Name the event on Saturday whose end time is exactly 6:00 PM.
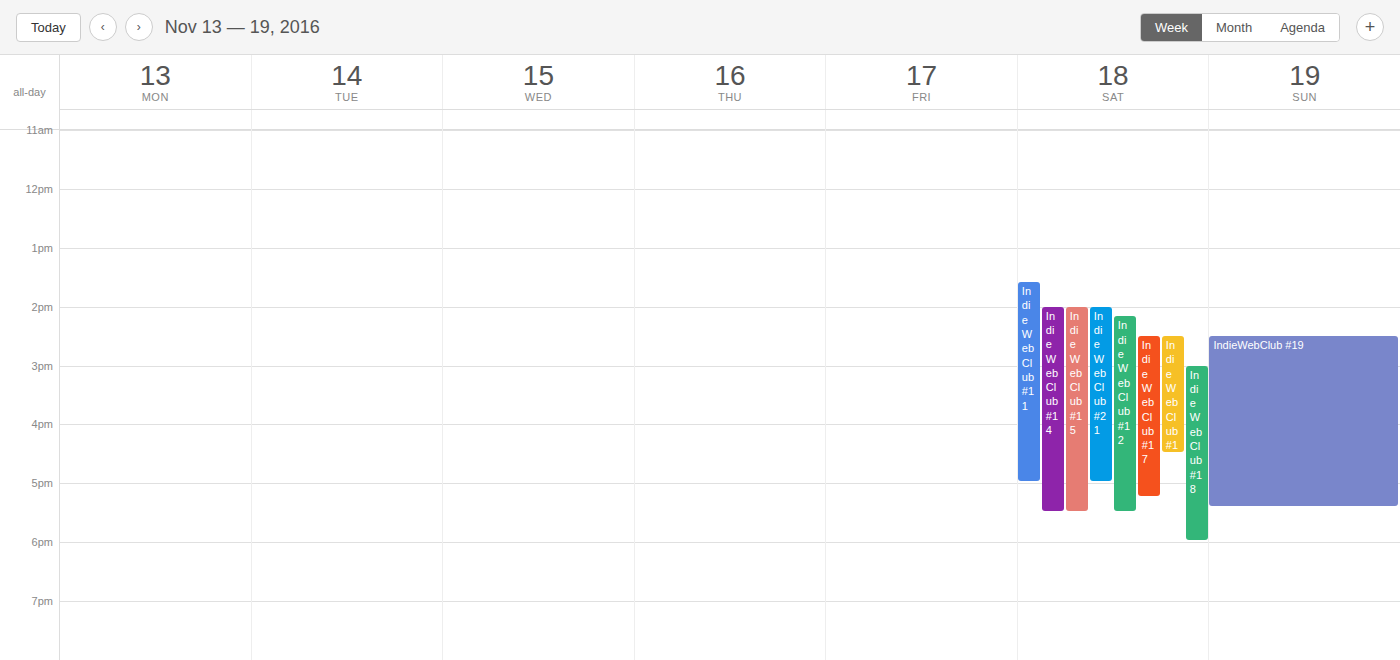
"IndieWebClub #18"